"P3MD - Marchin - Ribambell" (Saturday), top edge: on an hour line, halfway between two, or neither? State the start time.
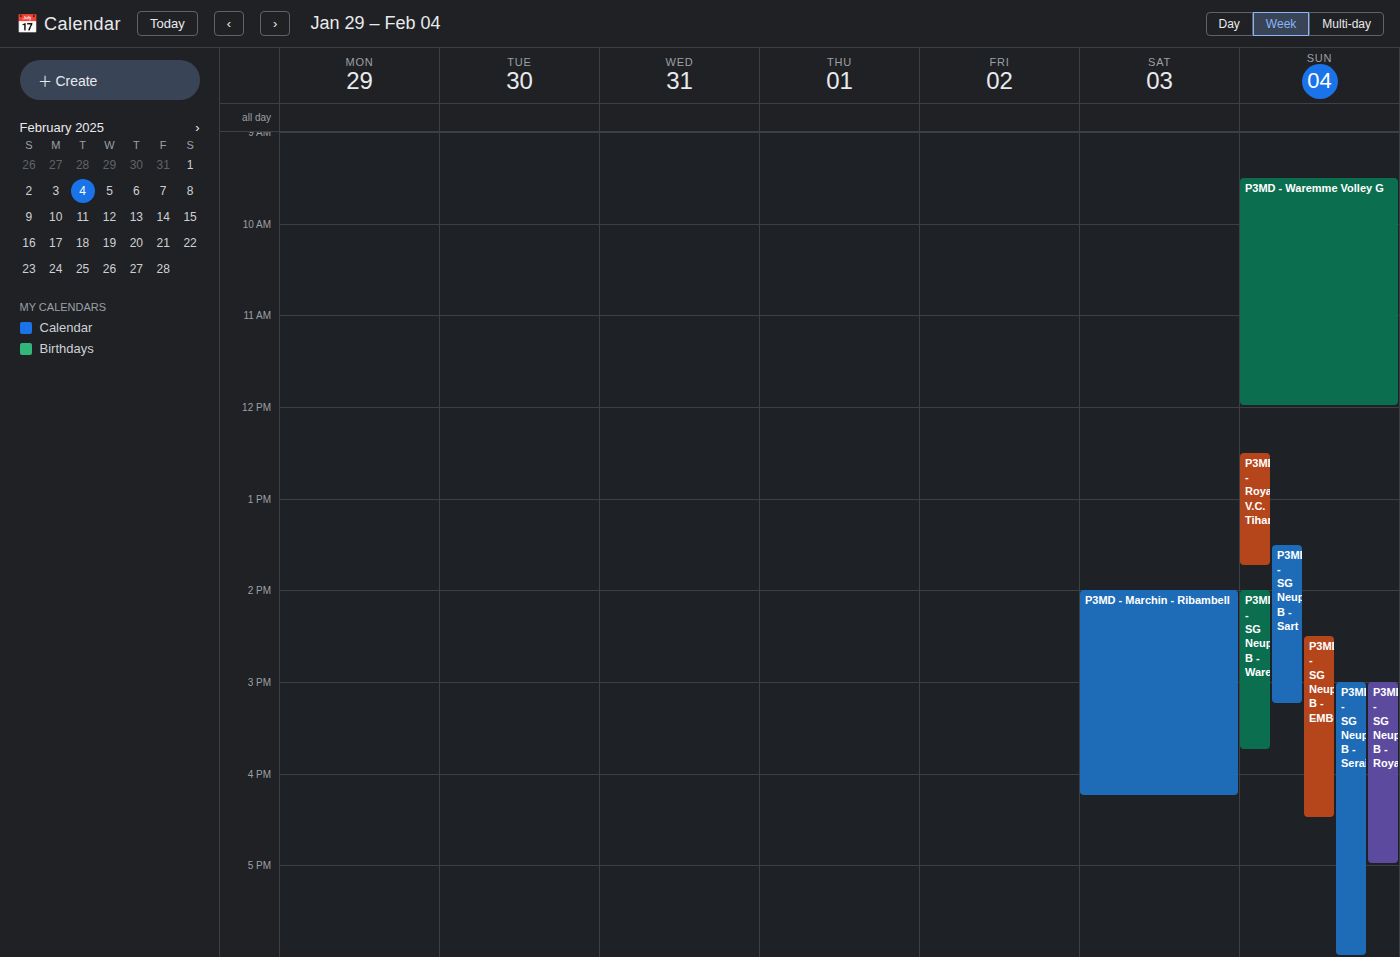
14:00 -- exactly on the 14:00 line.